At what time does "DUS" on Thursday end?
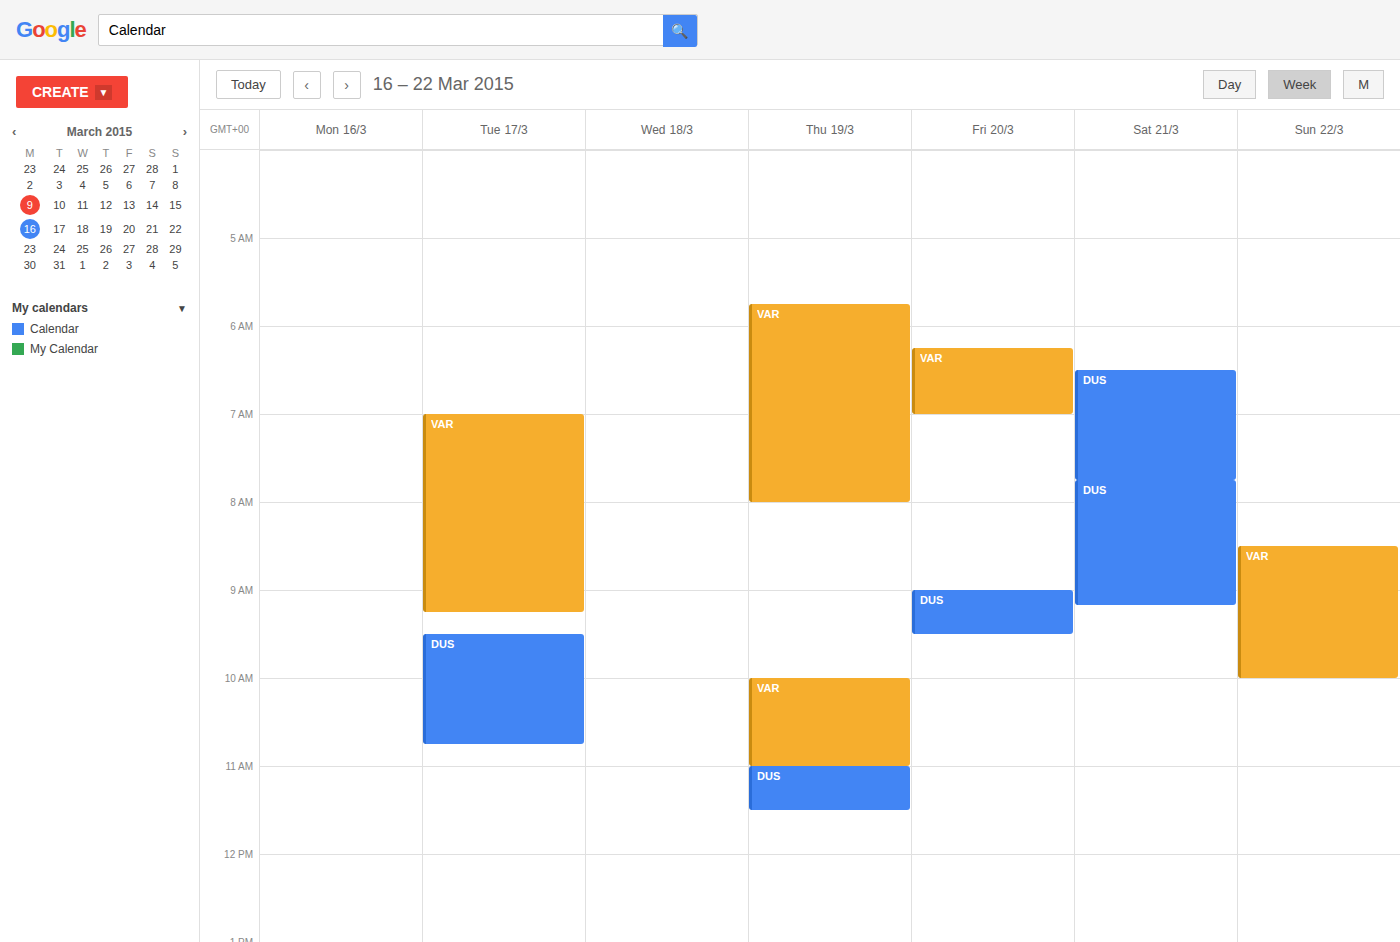
11:30 AM